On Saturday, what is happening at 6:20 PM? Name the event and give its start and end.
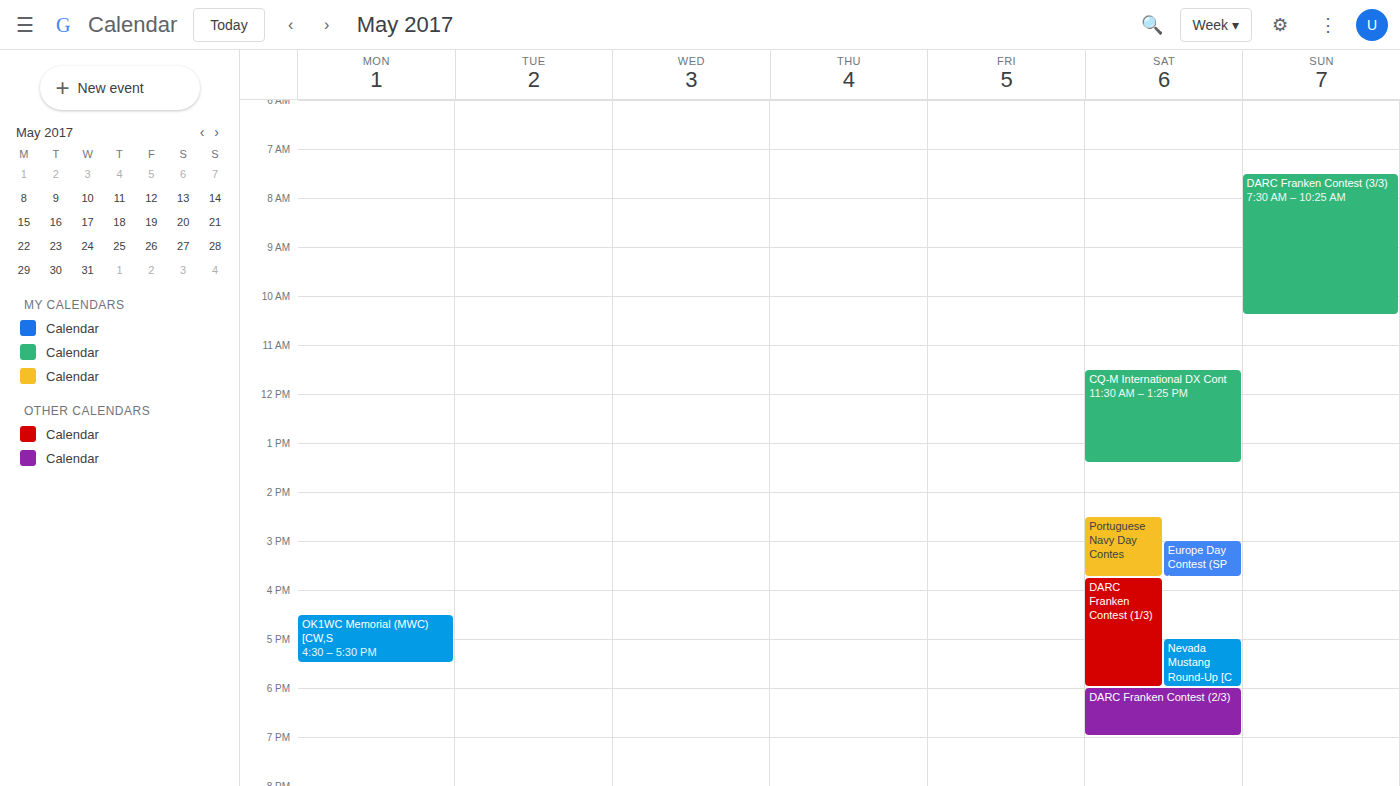
"DARC Franken Contest (2/3)", 6:00 PM to 7:00 PM